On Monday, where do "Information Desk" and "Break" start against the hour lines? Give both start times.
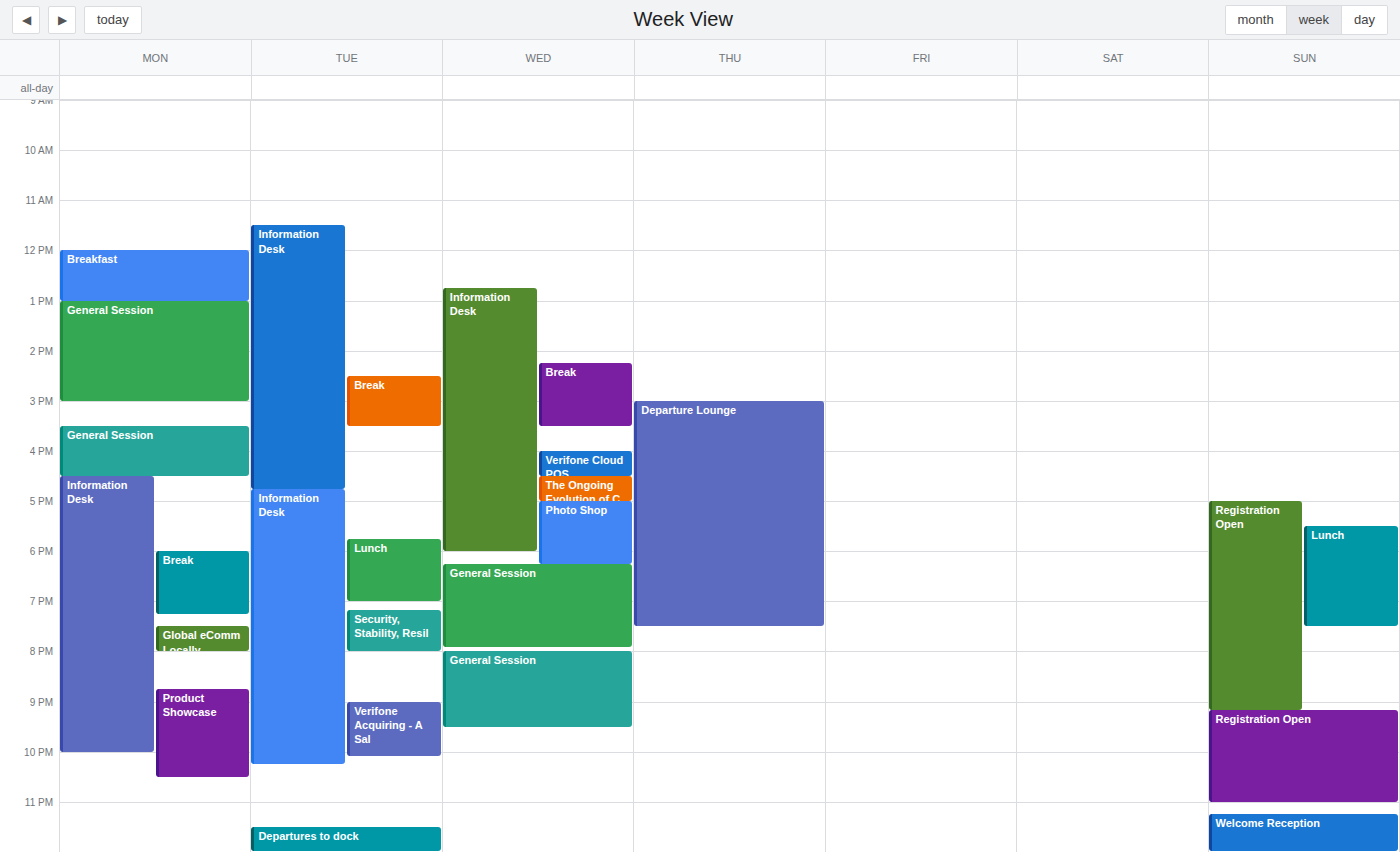
"Information Desk": 4:30 PM, halfway between the 4 PM and 5 PM lines. "Break": 6:00 PM, exactly on the 6 PM line.